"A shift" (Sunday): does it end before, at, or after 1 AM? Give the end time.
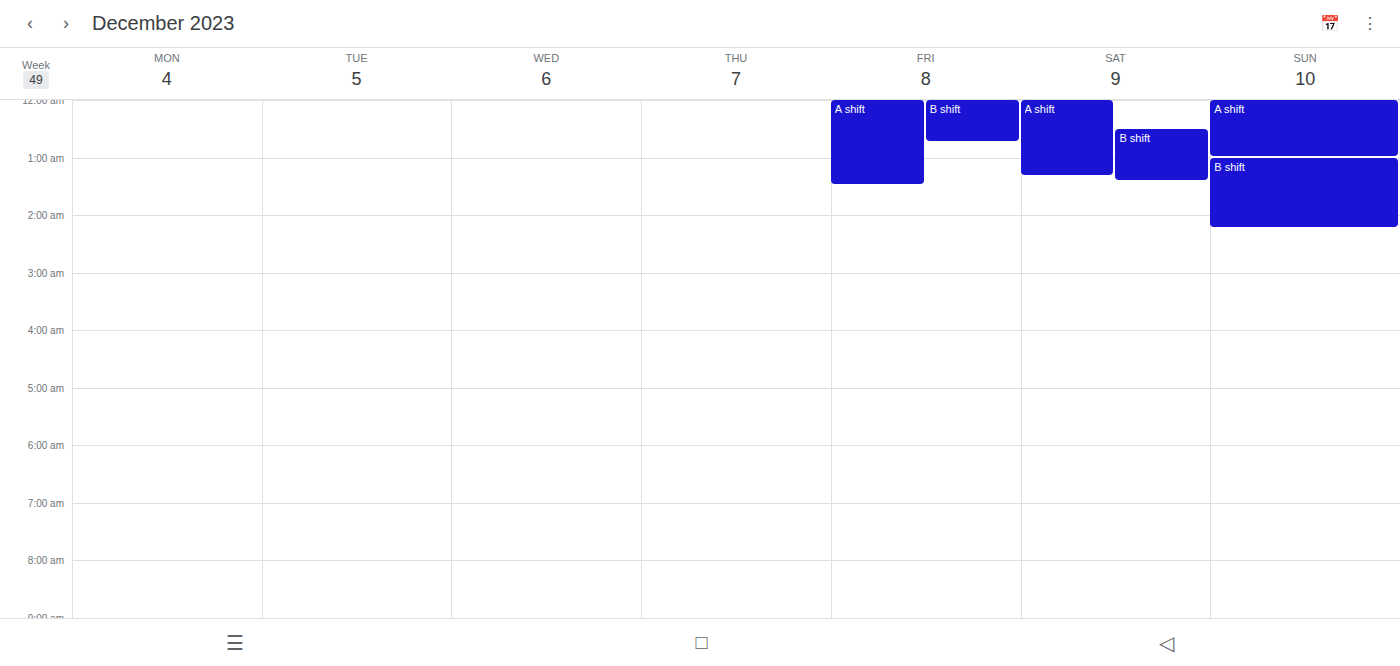
1:00 AM -- exactly at 1 AM, on the 1 AM line.